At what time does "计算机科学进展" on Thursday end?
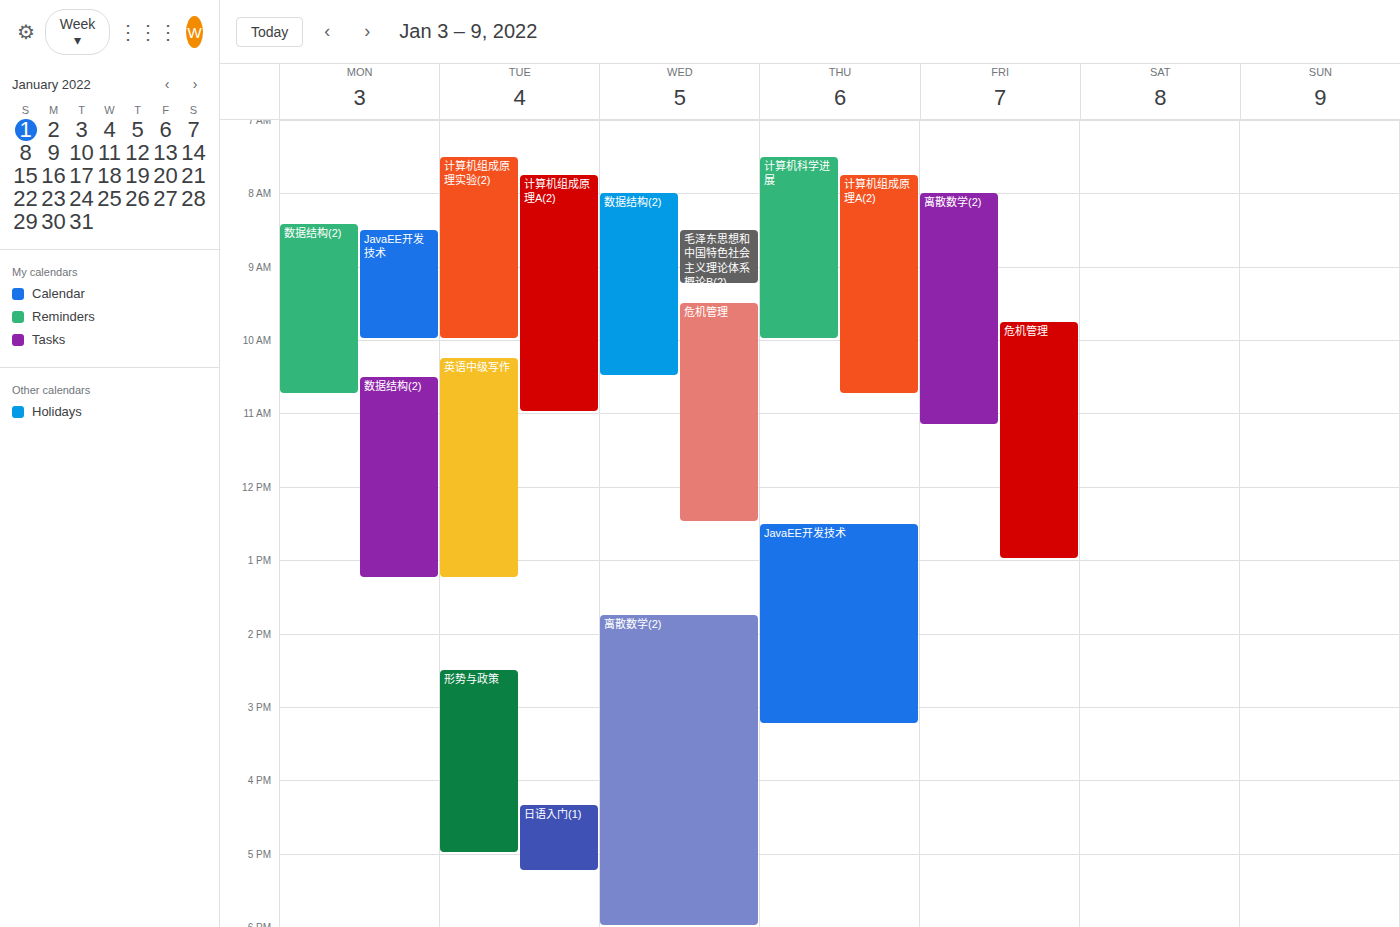
10:00 AM